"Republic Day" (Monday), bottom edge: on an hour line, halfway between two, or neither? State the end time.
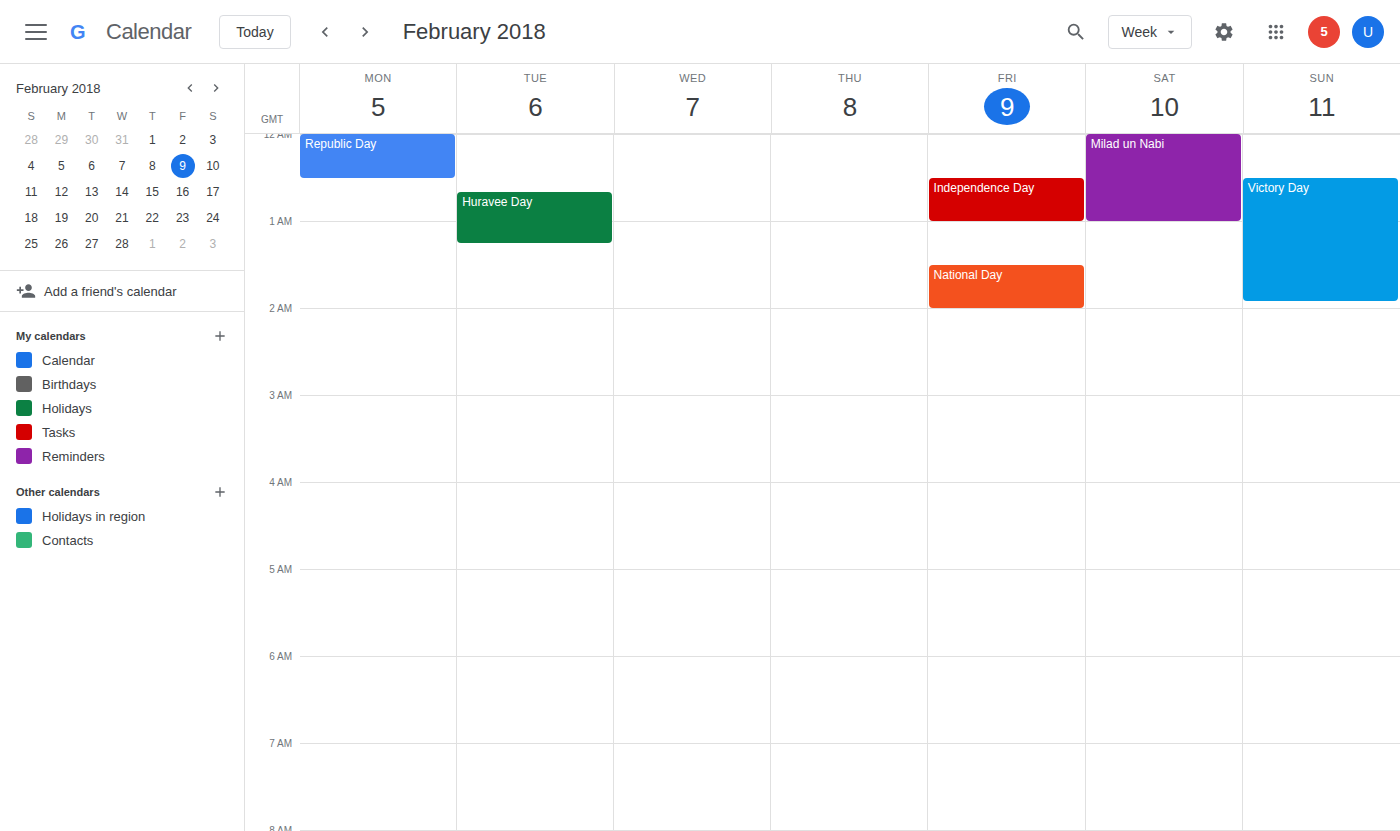
12:30 AM -- halfway between the 12 AM and 1 AM lines.